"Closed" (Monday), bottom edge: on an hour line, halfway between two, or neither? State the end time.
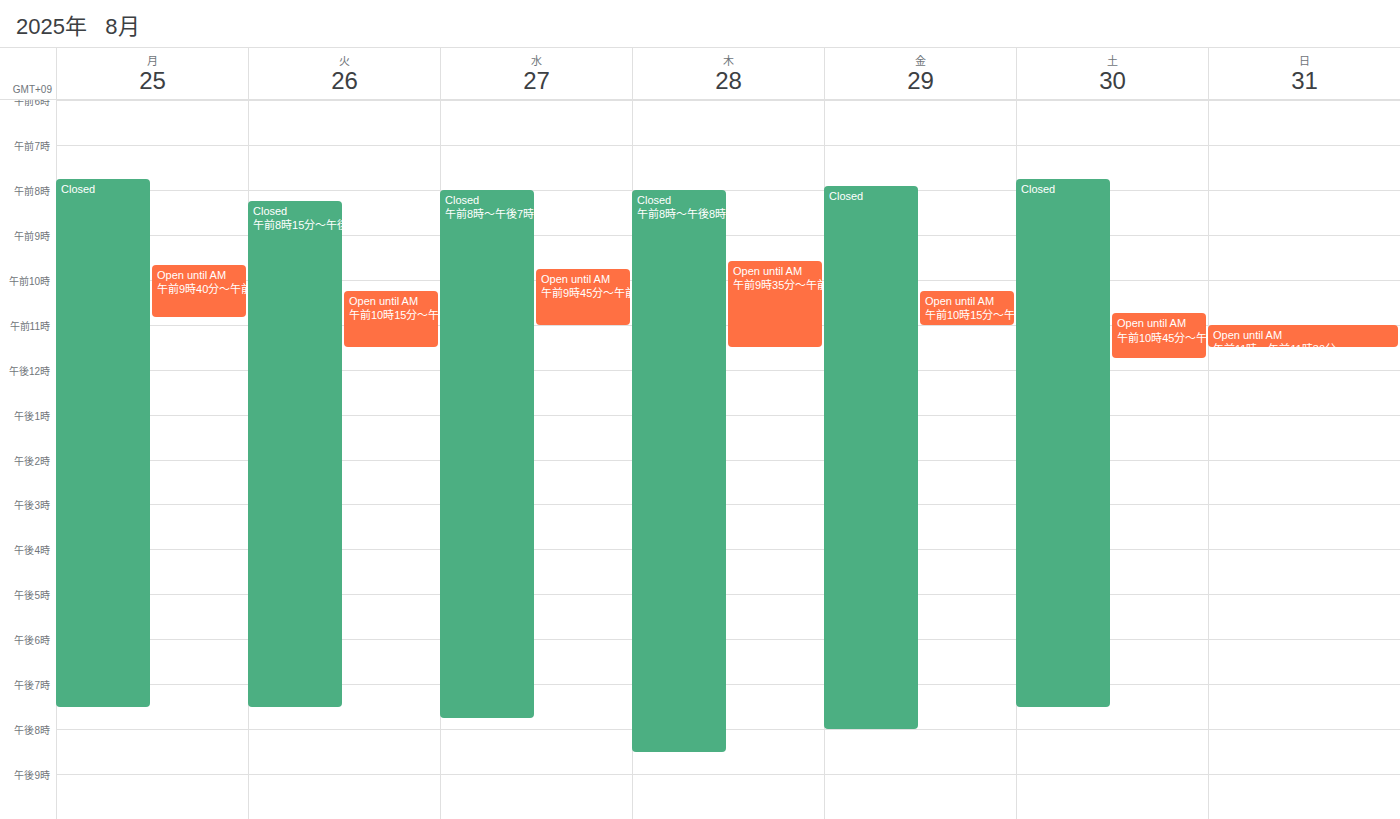
7:30 PM -- halfway between the 7 PM and 8 PM lines.